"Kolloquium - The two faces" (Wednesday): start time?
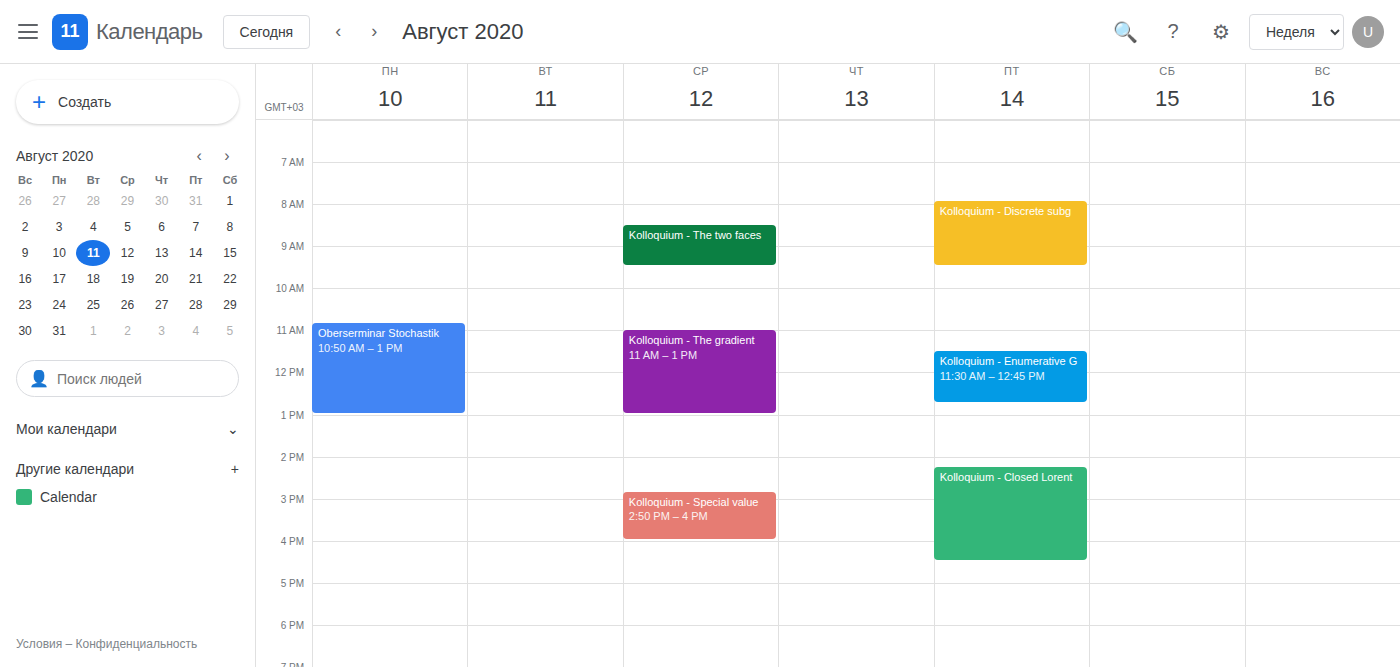
8:30 AM